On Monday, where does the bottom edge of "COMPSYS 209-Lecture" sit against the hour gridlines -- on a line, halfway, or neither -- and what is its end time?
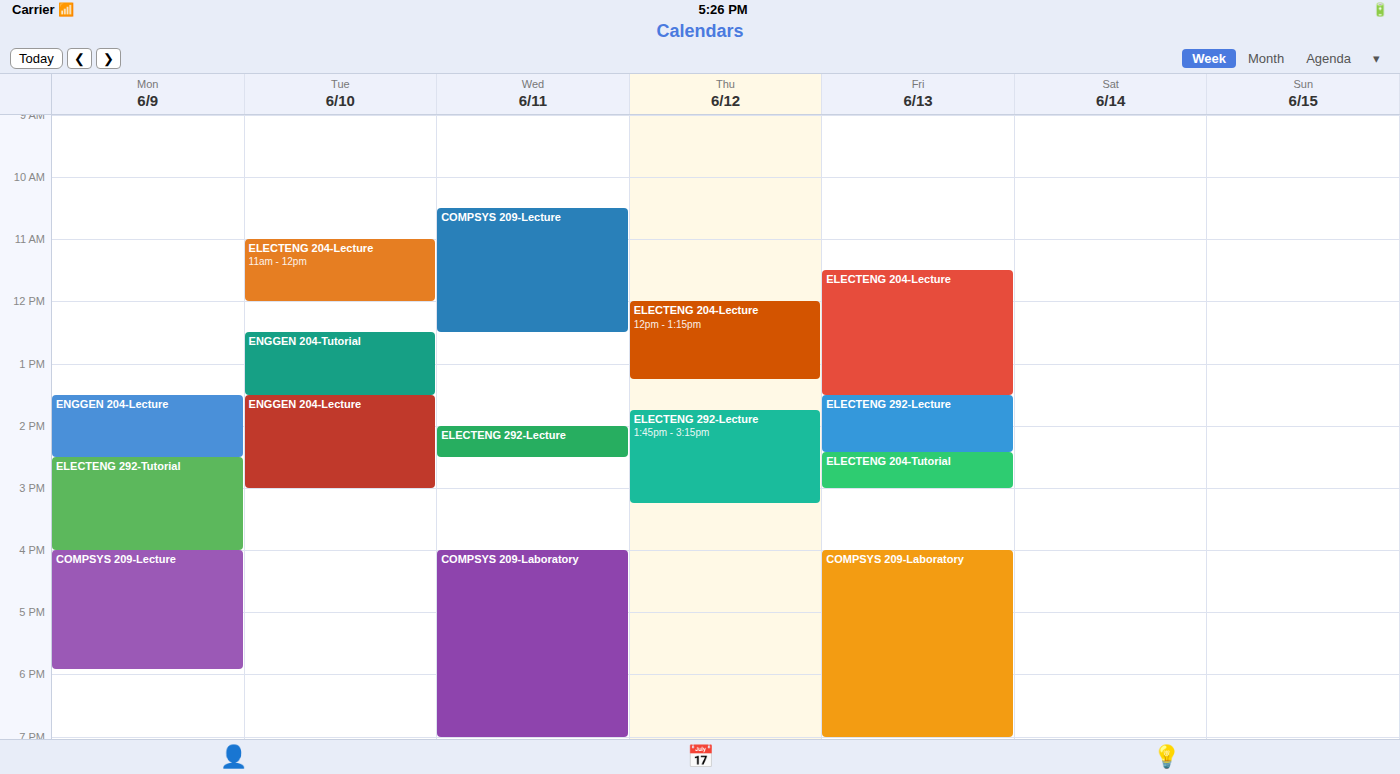
5:55 PM -- neither: 55 minutes below the 5 PM line and 5 minutes above the 6 PM line.